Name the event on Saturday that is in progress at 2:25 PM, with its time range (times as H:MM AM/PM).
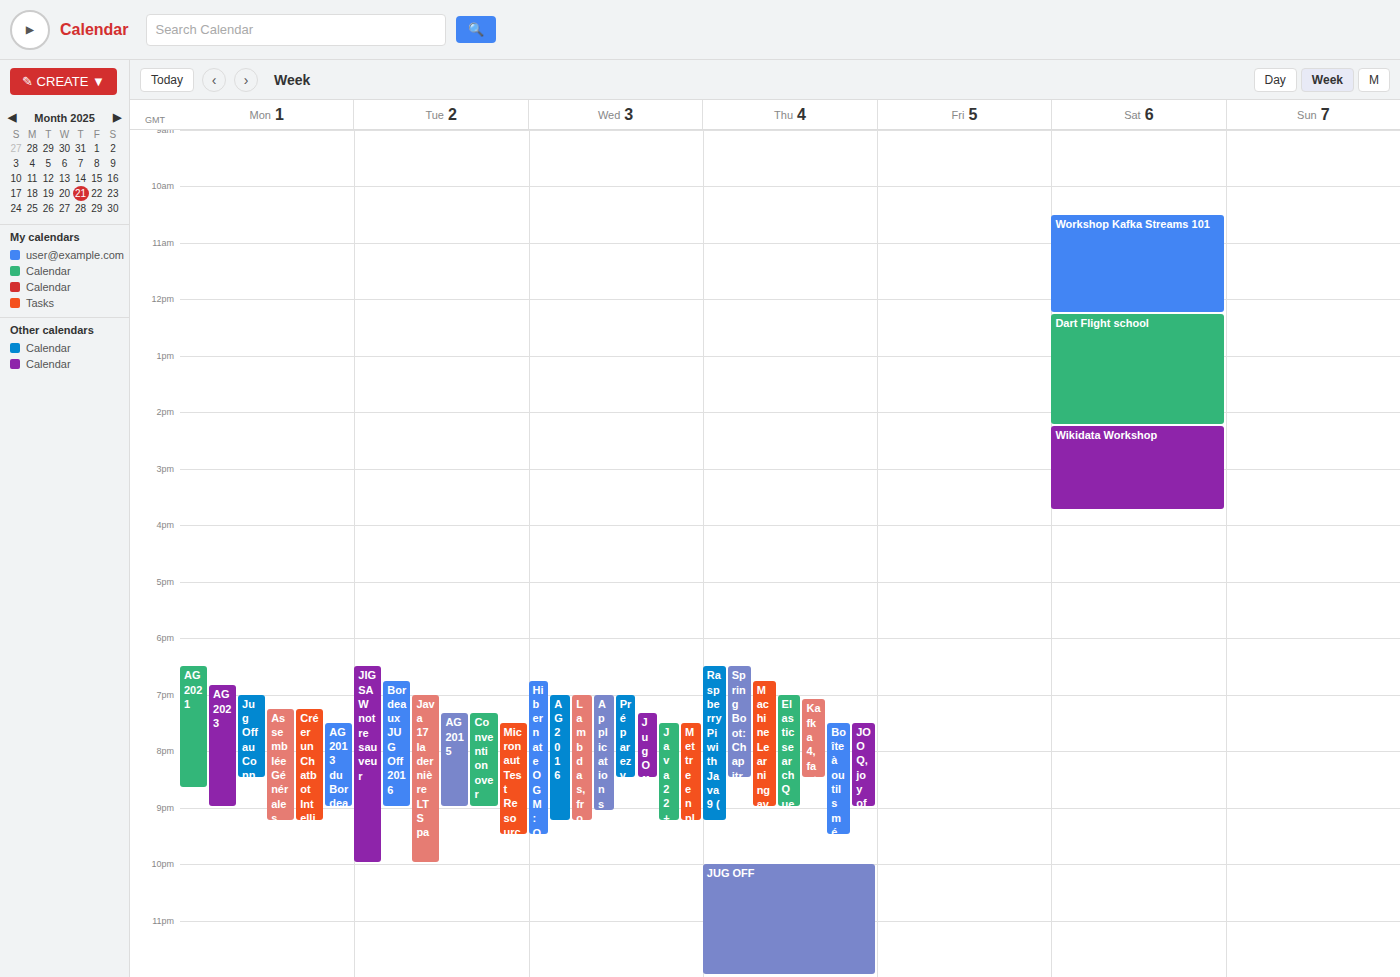
"Wikidata Workshop", 2:15 PM to 3:45 PM